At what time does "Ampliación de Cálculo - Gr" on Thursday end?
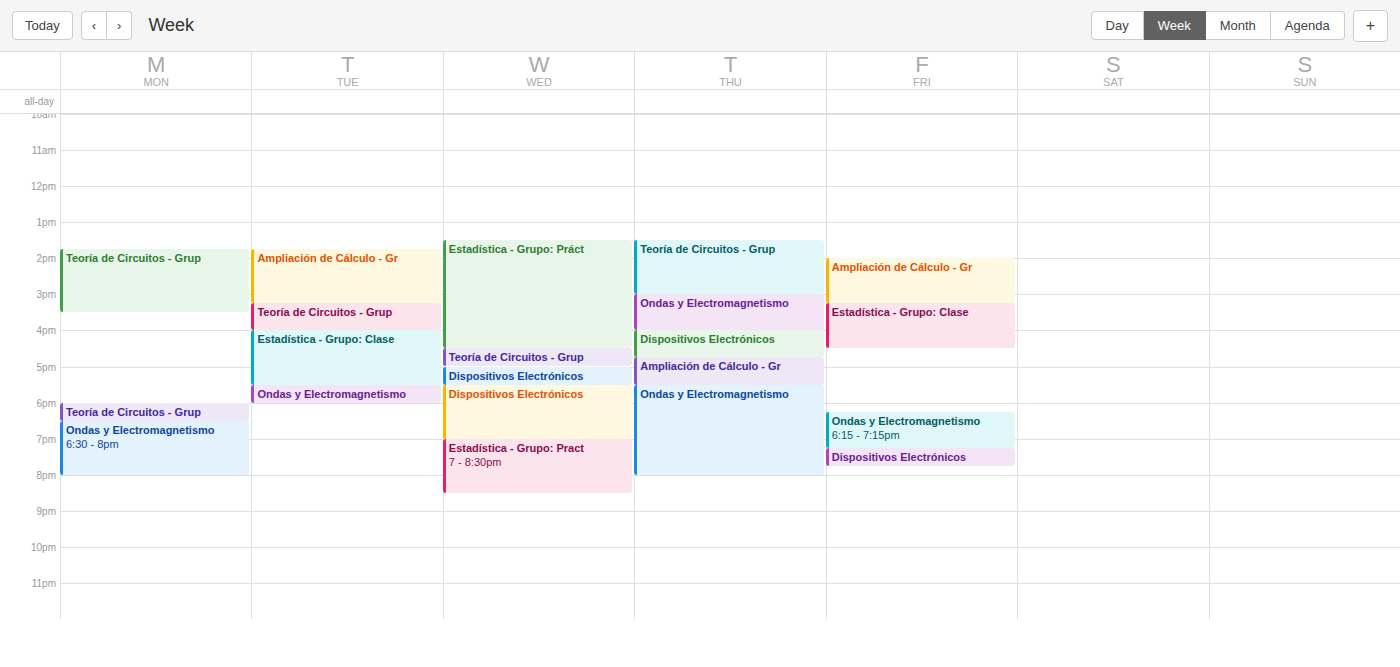
5:30 PM